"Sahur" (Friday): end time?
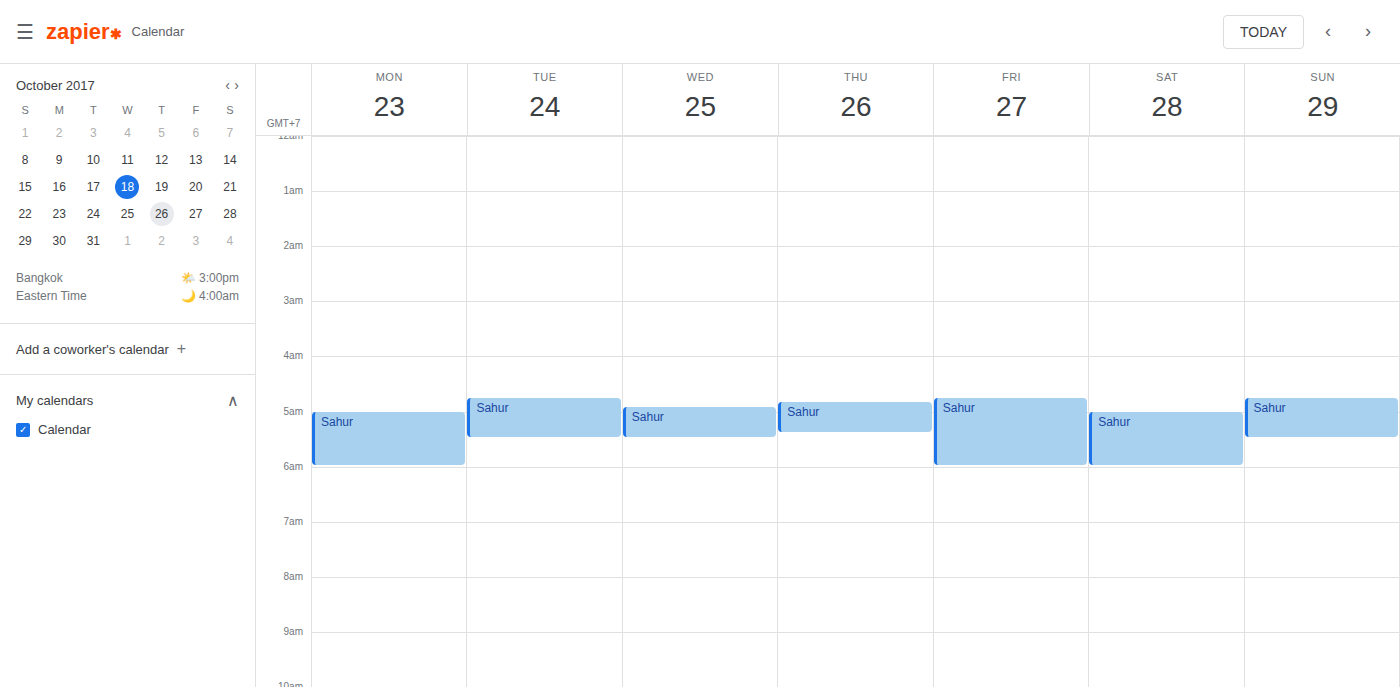
6:00 AM